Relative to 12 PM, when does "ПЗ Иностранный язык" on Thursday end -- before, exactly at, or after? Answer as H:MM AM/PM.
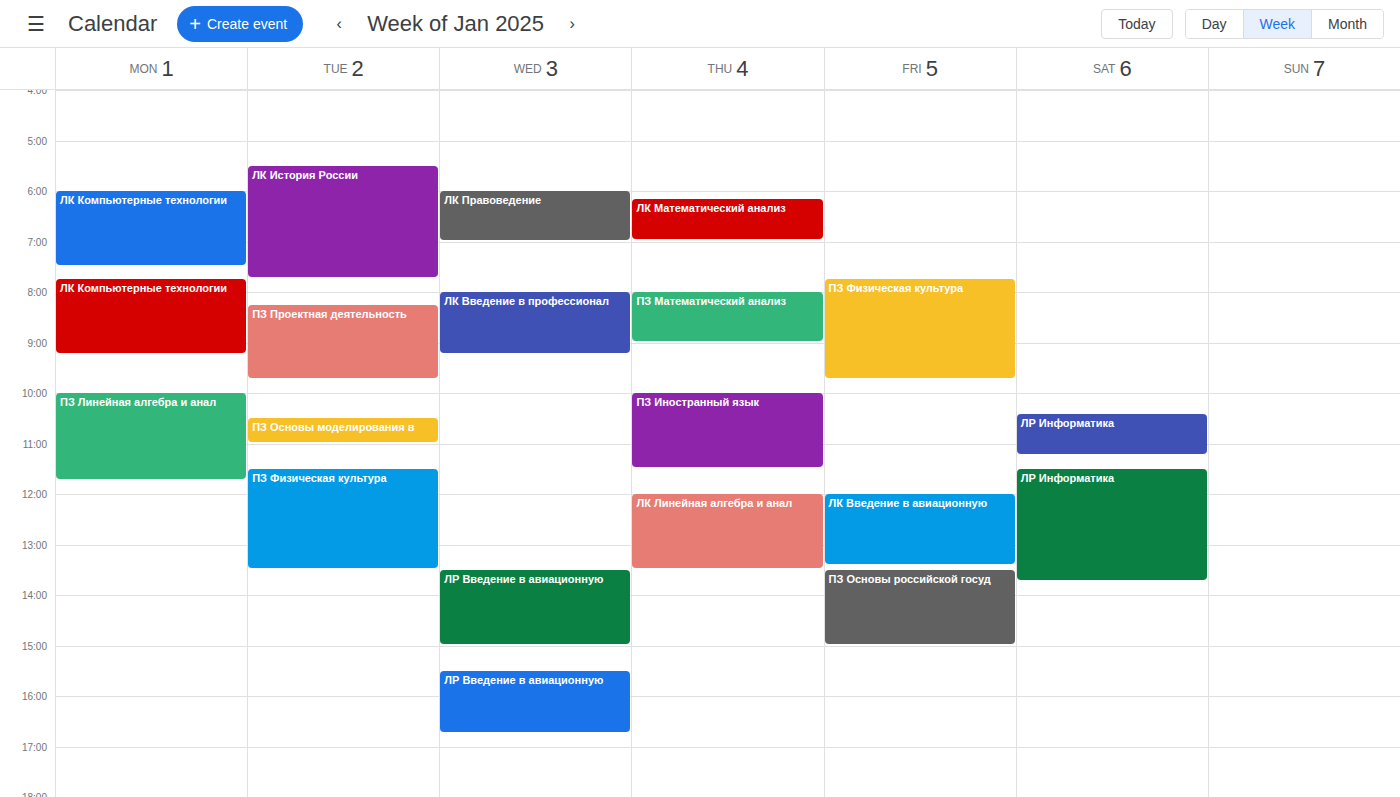
11:30 AM -- before 12 PM, 30 minutes above the 12 PM line.